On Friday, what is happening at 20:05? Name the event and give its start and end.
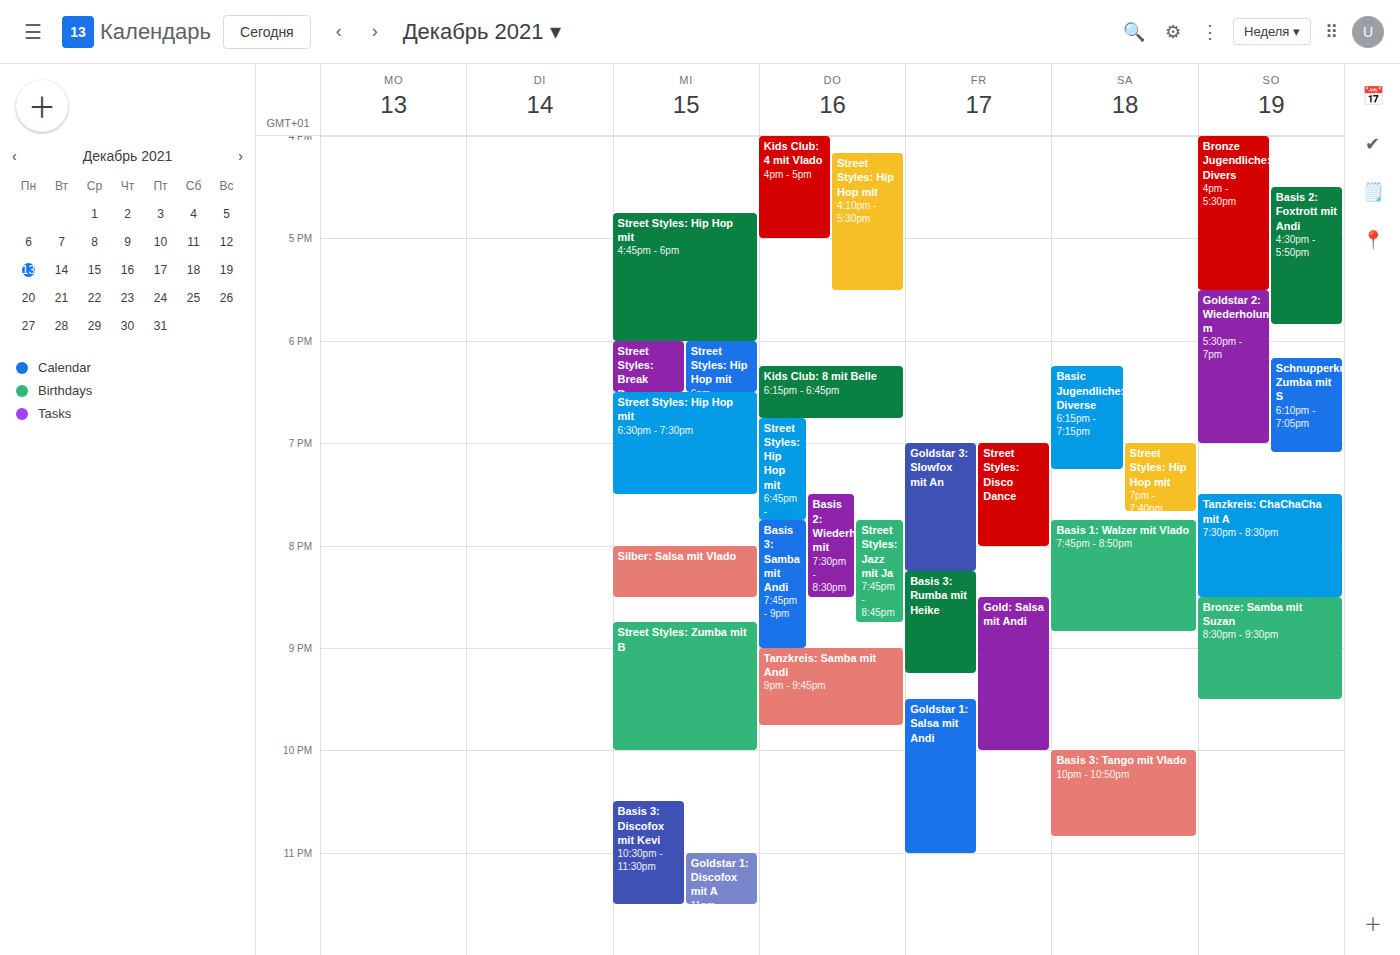
"Goldstar 3: Slowfox mit An", 19:00 to 20:15